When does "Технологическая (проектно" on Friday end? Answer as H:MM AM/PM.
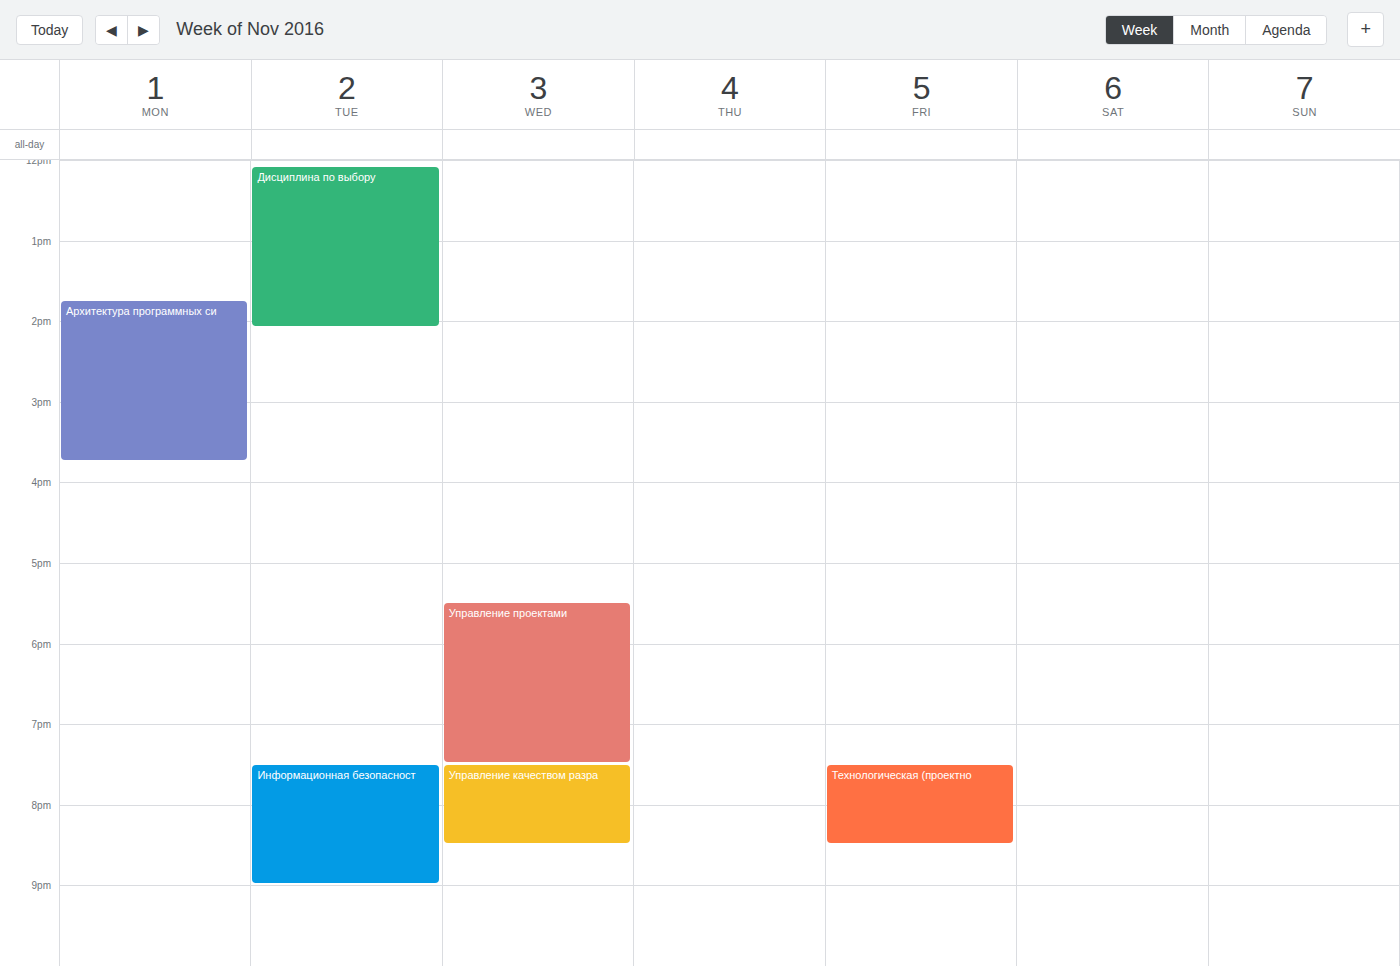
8:30 PM